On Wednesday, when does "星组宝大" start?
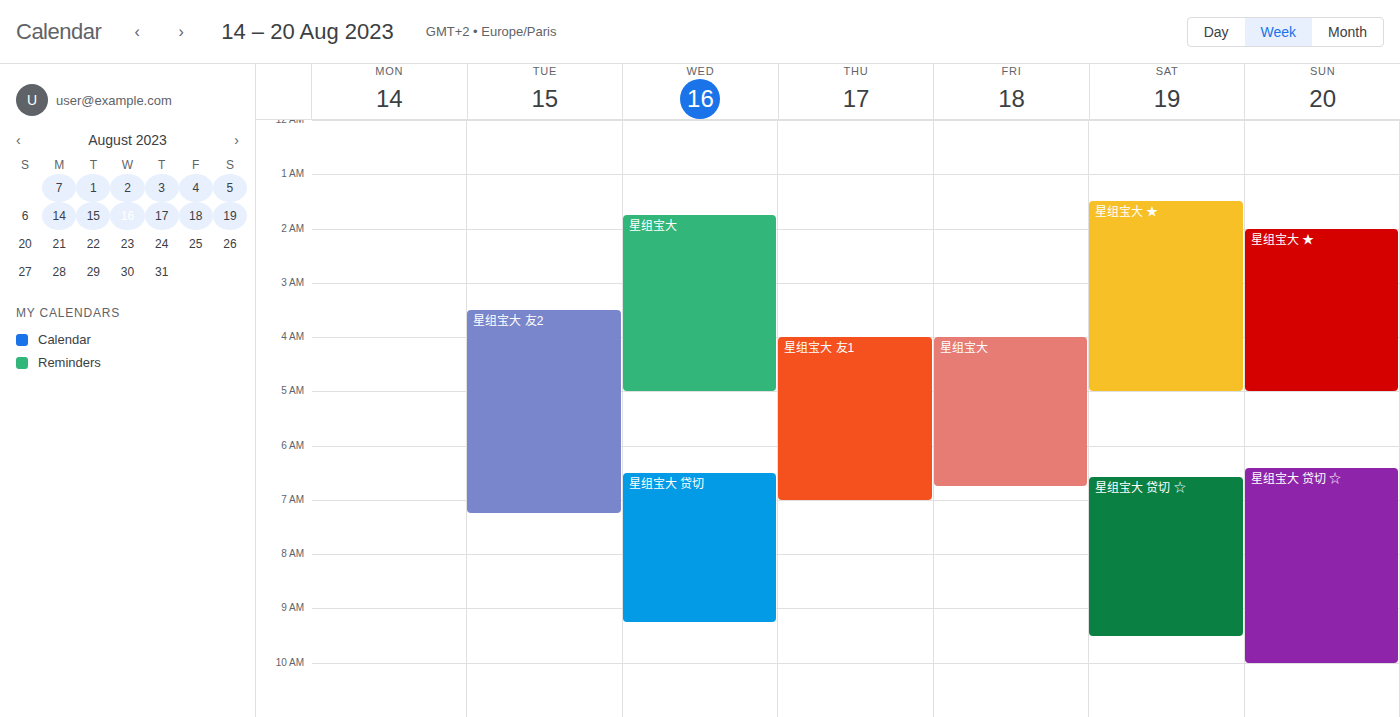
1:45 AM